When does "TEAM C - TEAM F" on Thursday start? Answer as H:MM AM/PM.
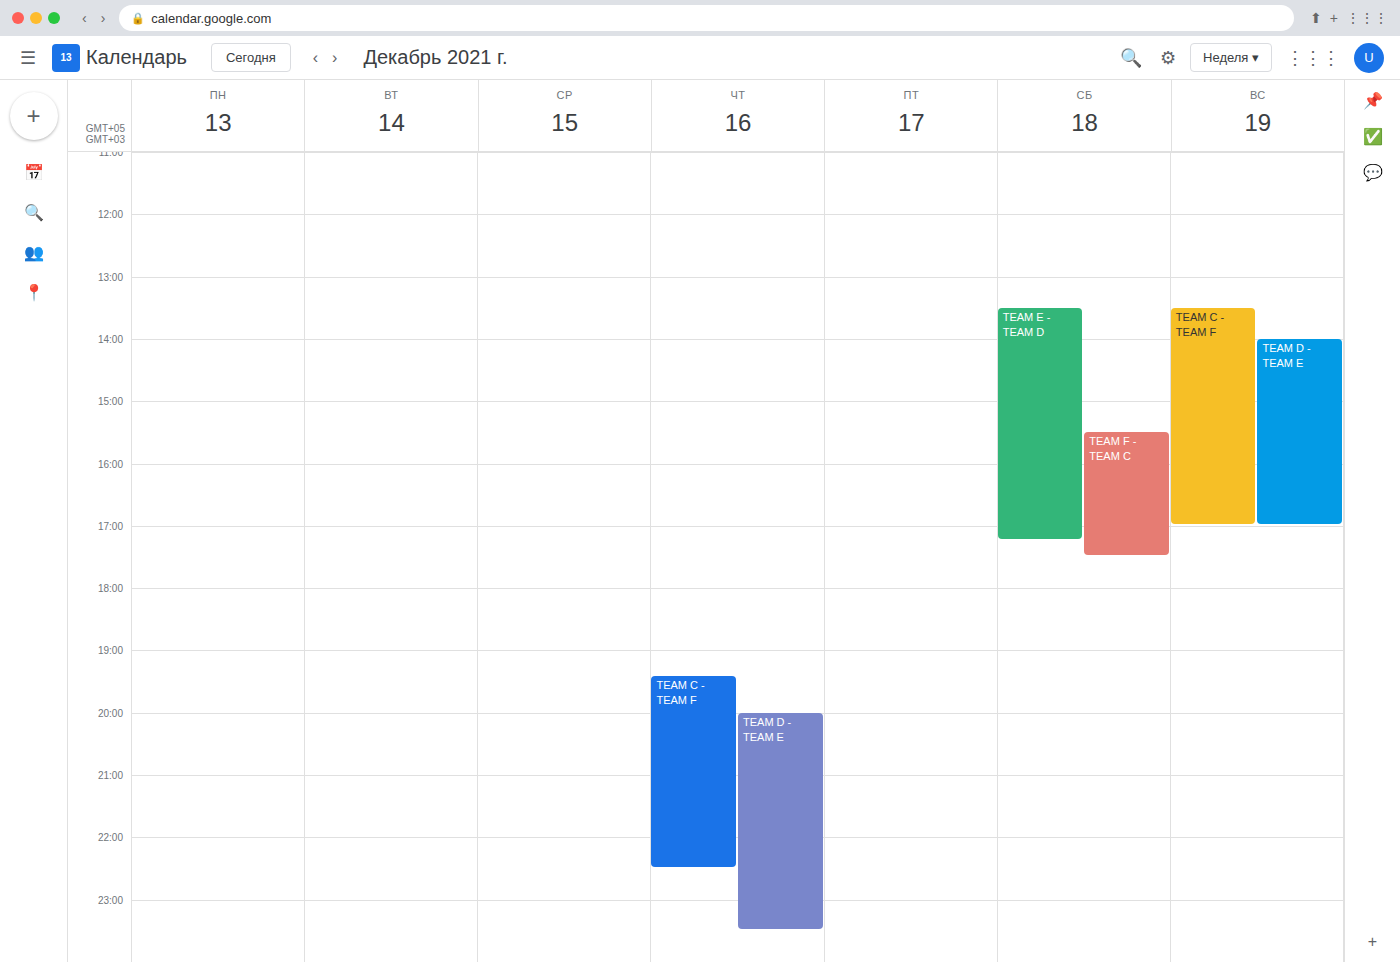
7:25 PM